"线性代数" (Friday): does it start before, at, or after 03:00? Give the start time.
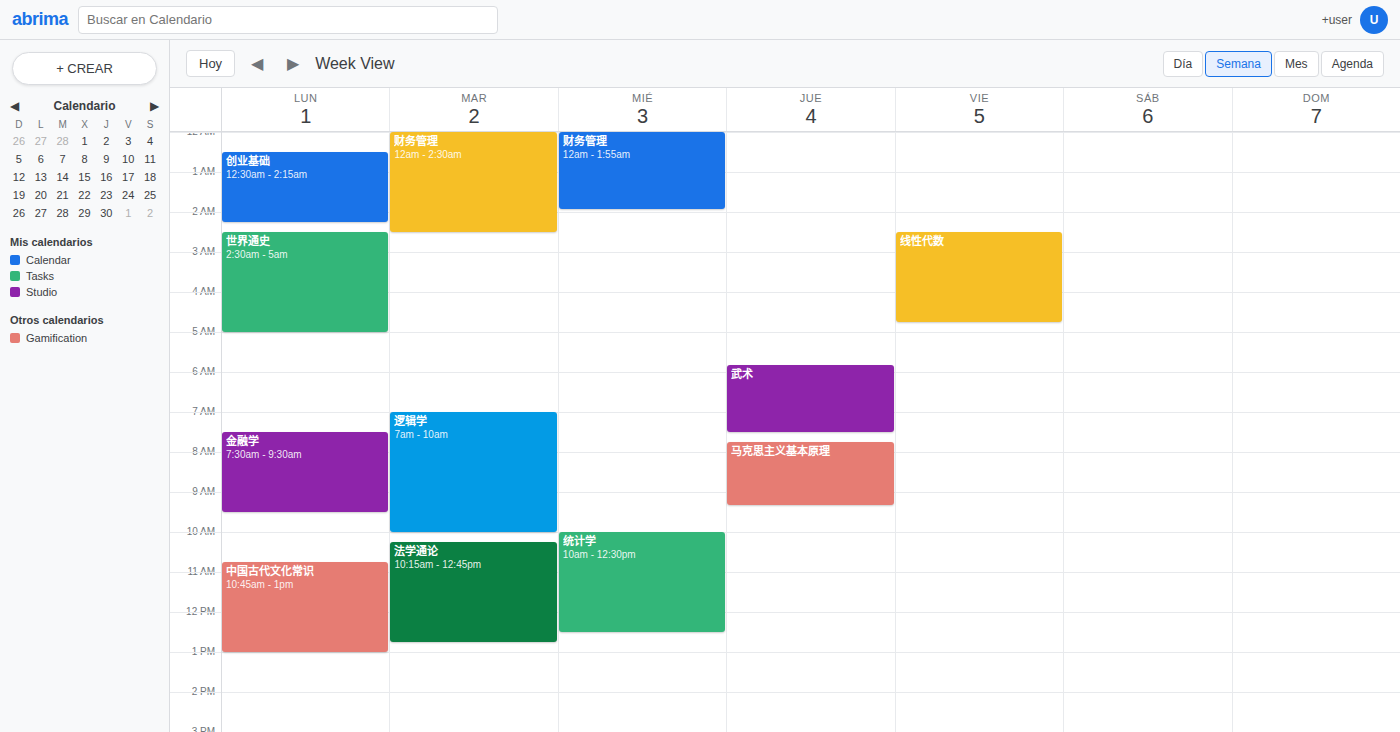
02:30 -- before 03:00, 30 minutes above the 03:00 line.